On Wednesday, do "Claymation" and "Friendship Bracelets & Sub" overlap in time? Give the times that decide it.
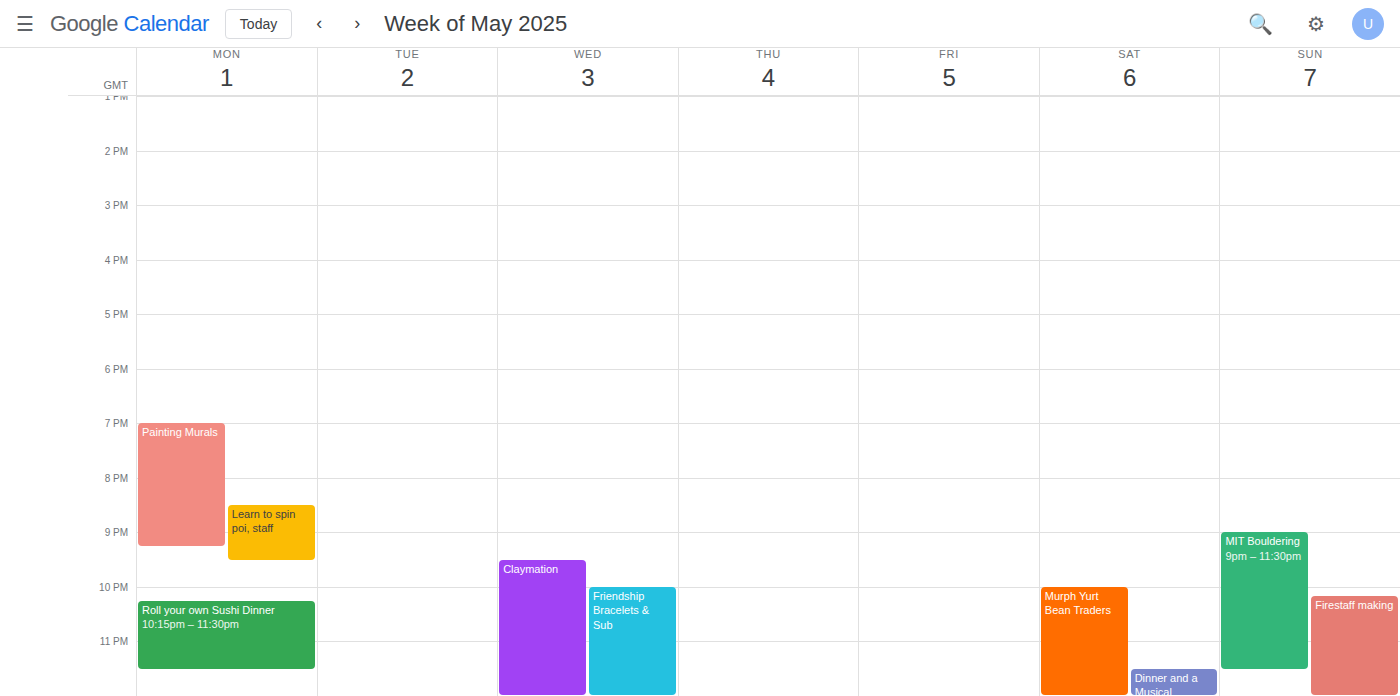
"Friendship Bracelets & Sub" starts at 22:00, before "Claymation" ends at 24:00 -- they overlap.